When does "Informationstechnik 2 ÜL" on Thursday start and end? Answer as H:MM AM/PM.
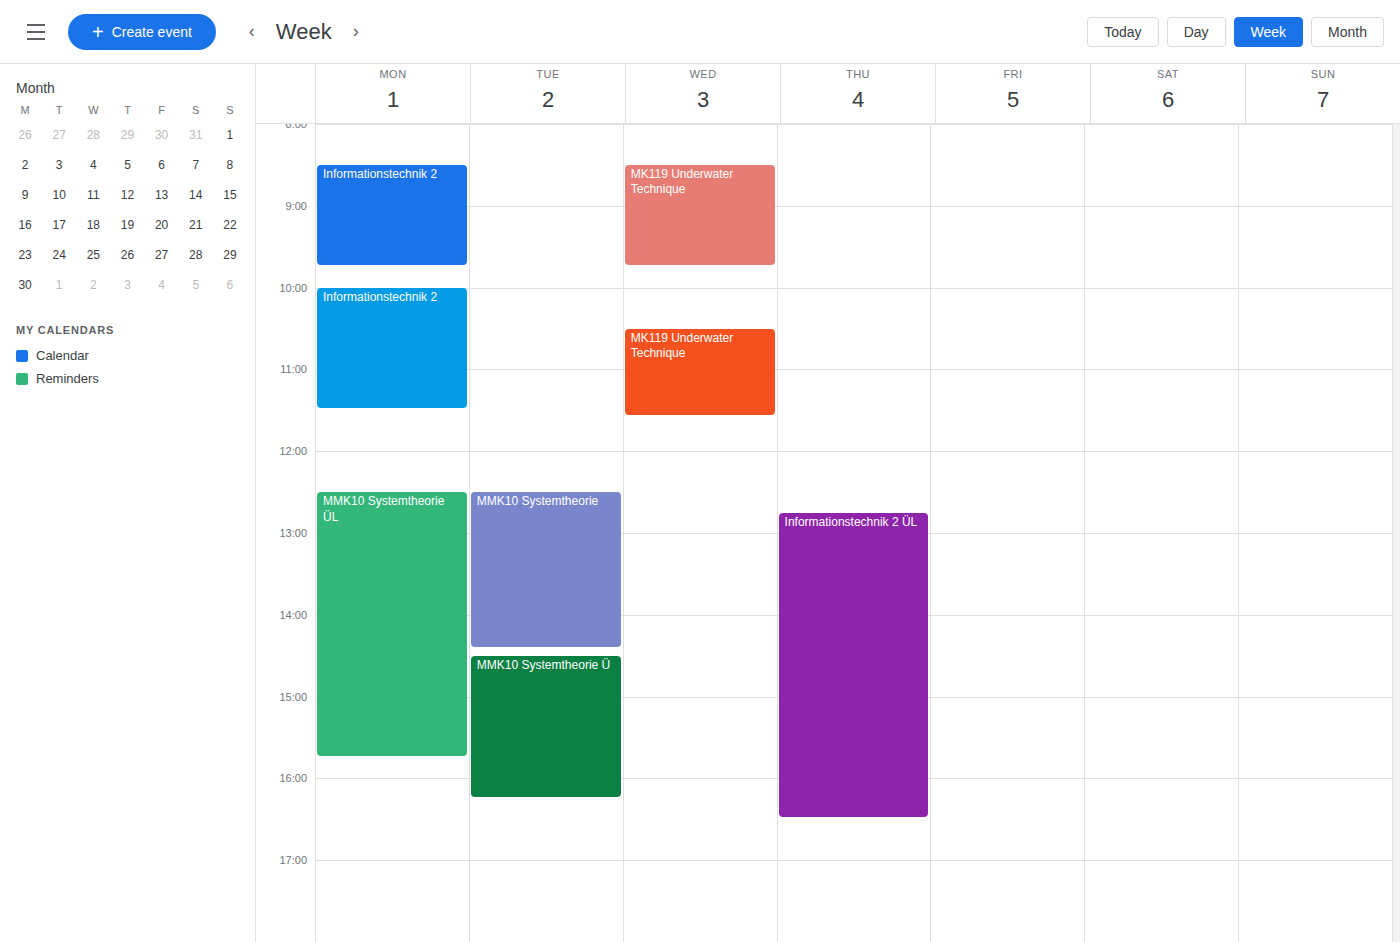
12:45 PM to 4:30 PM